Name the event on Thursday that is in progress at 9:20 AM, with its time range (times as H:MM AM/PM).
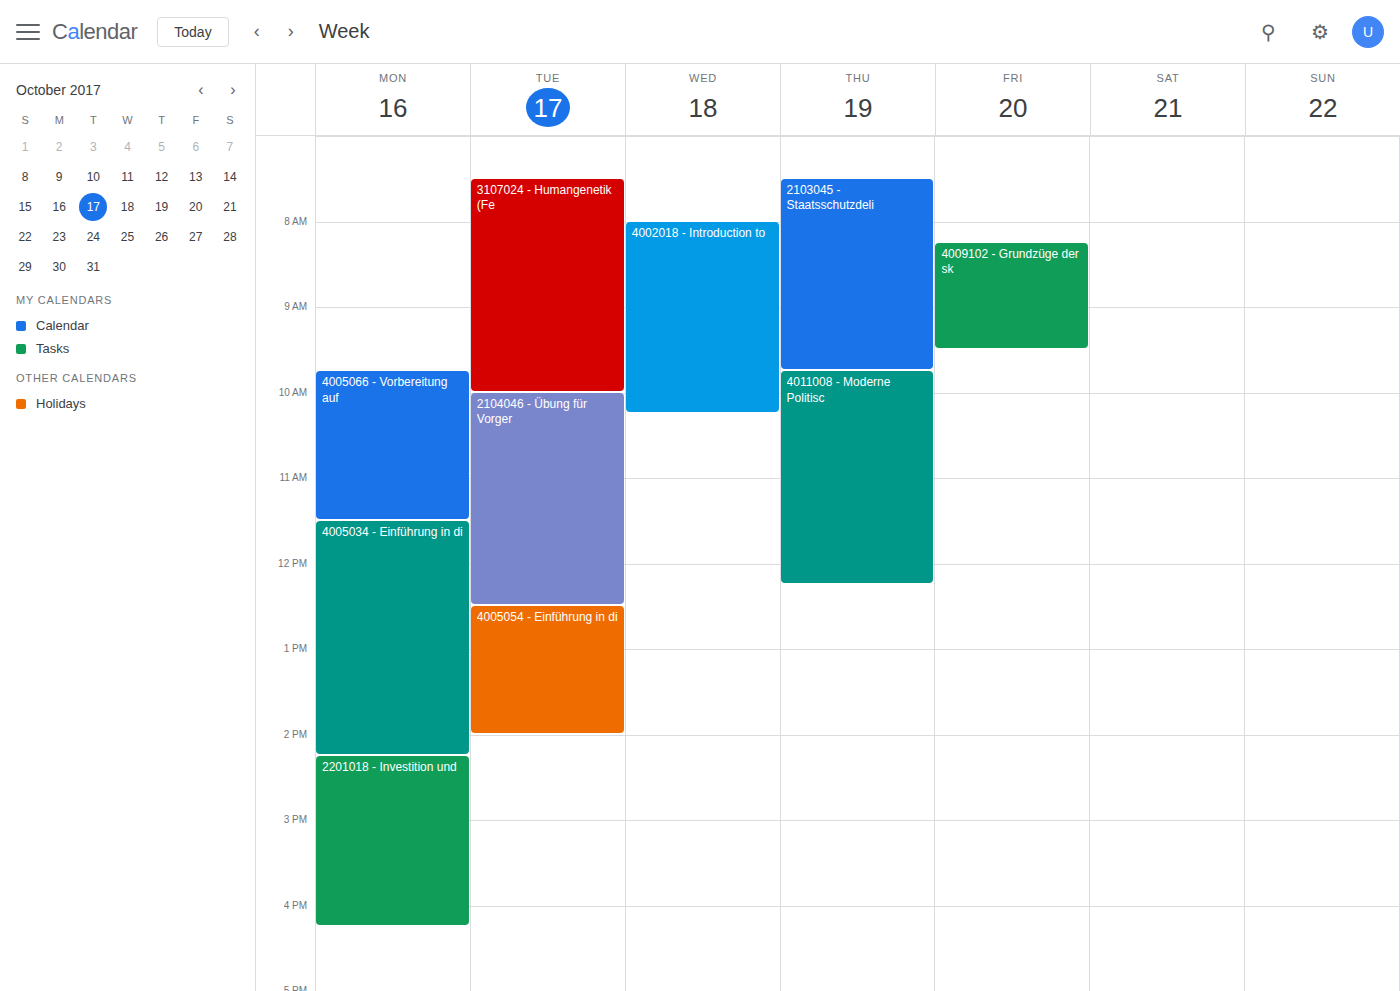
"2103045 - Staatsschutzdeli", 7:30 AM to 9:45 AM